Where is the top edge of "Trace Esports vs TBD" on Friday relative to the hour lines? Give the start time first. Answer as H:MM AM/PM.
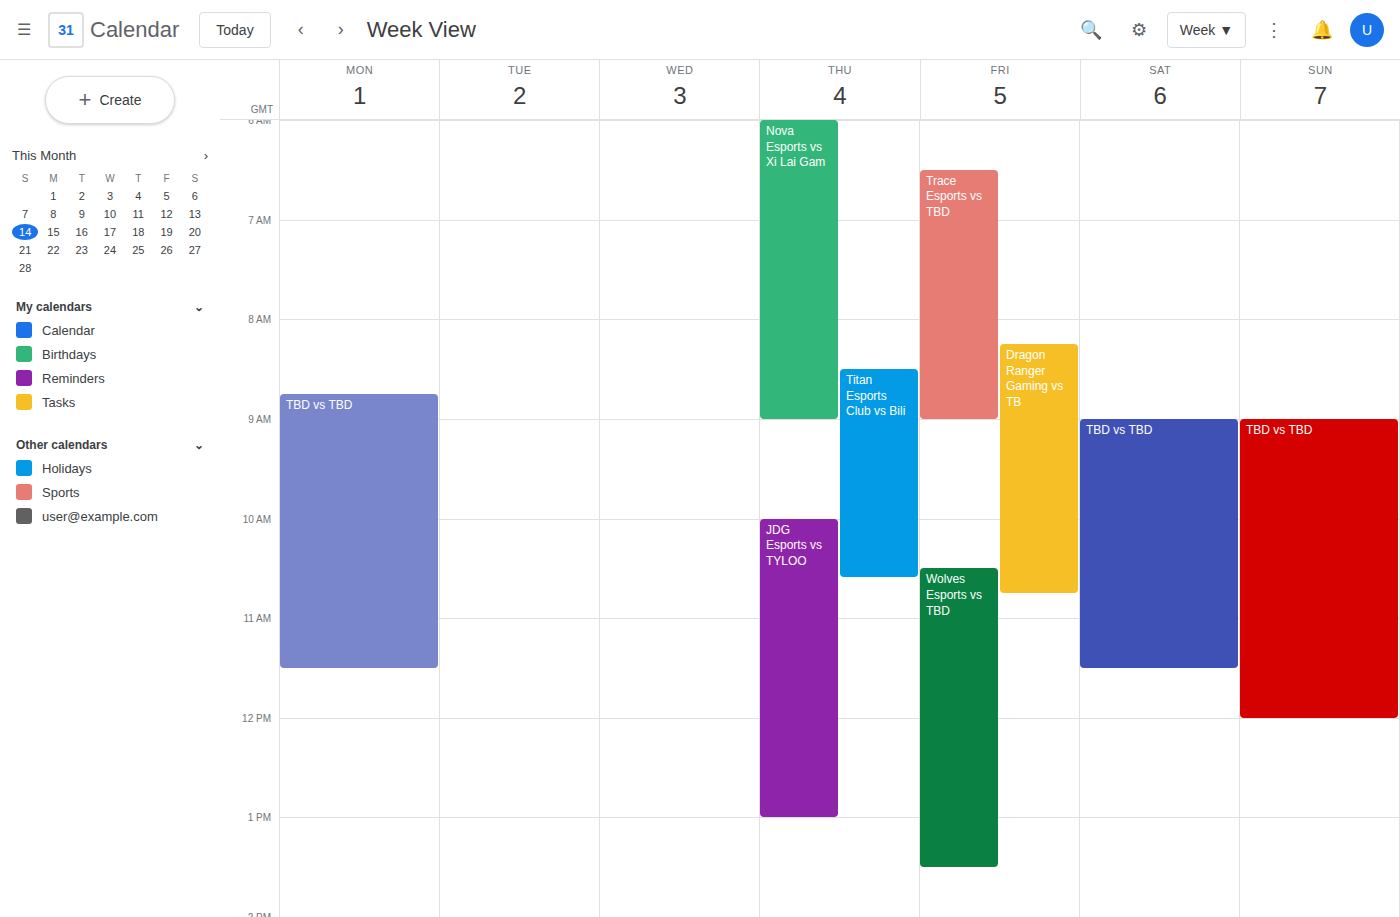
6:30 AM -- halfway between the 6 AM and 7 AM lines.